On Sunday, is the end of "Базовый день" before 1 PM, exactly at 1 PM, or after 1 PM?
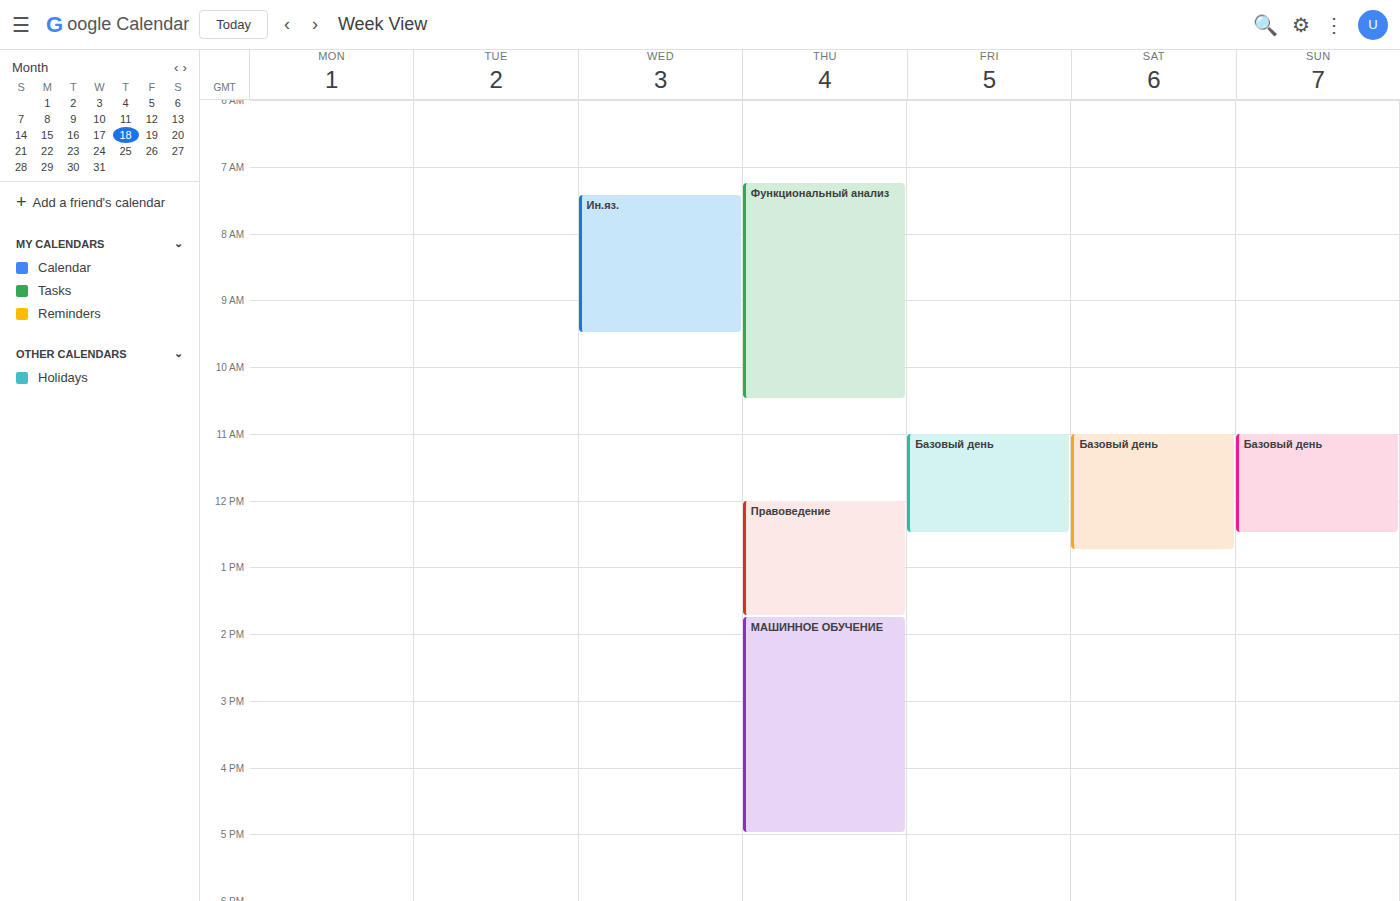
12:30 PM -- before 1 PM, 30 minutes above the 1 PM line.